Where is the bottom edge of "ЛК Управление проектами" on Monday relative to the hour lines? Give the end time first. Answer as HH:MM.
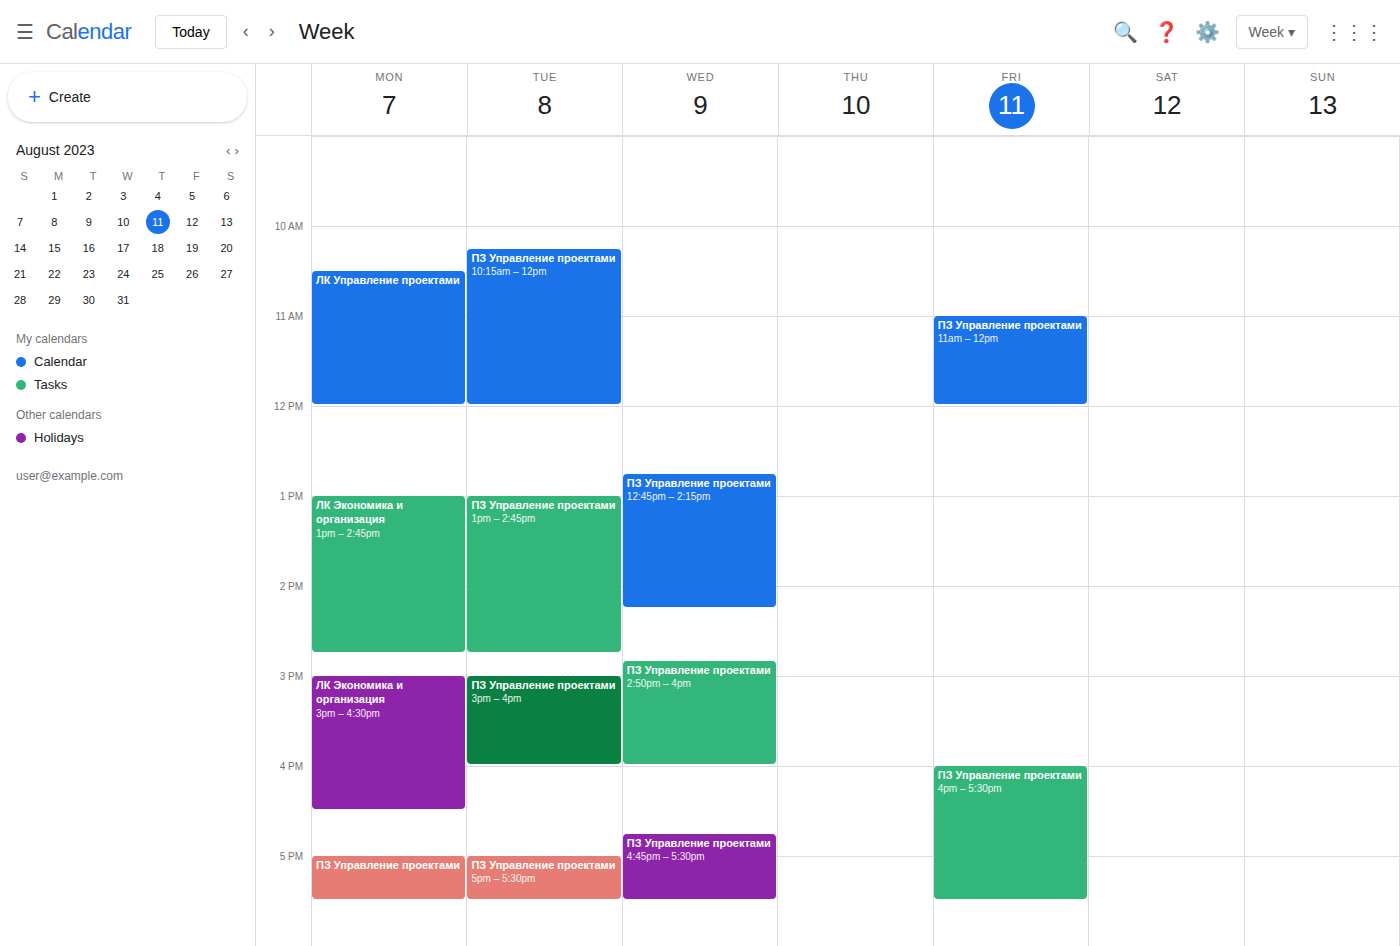
12:00 -- exactly on the 12:00 line.